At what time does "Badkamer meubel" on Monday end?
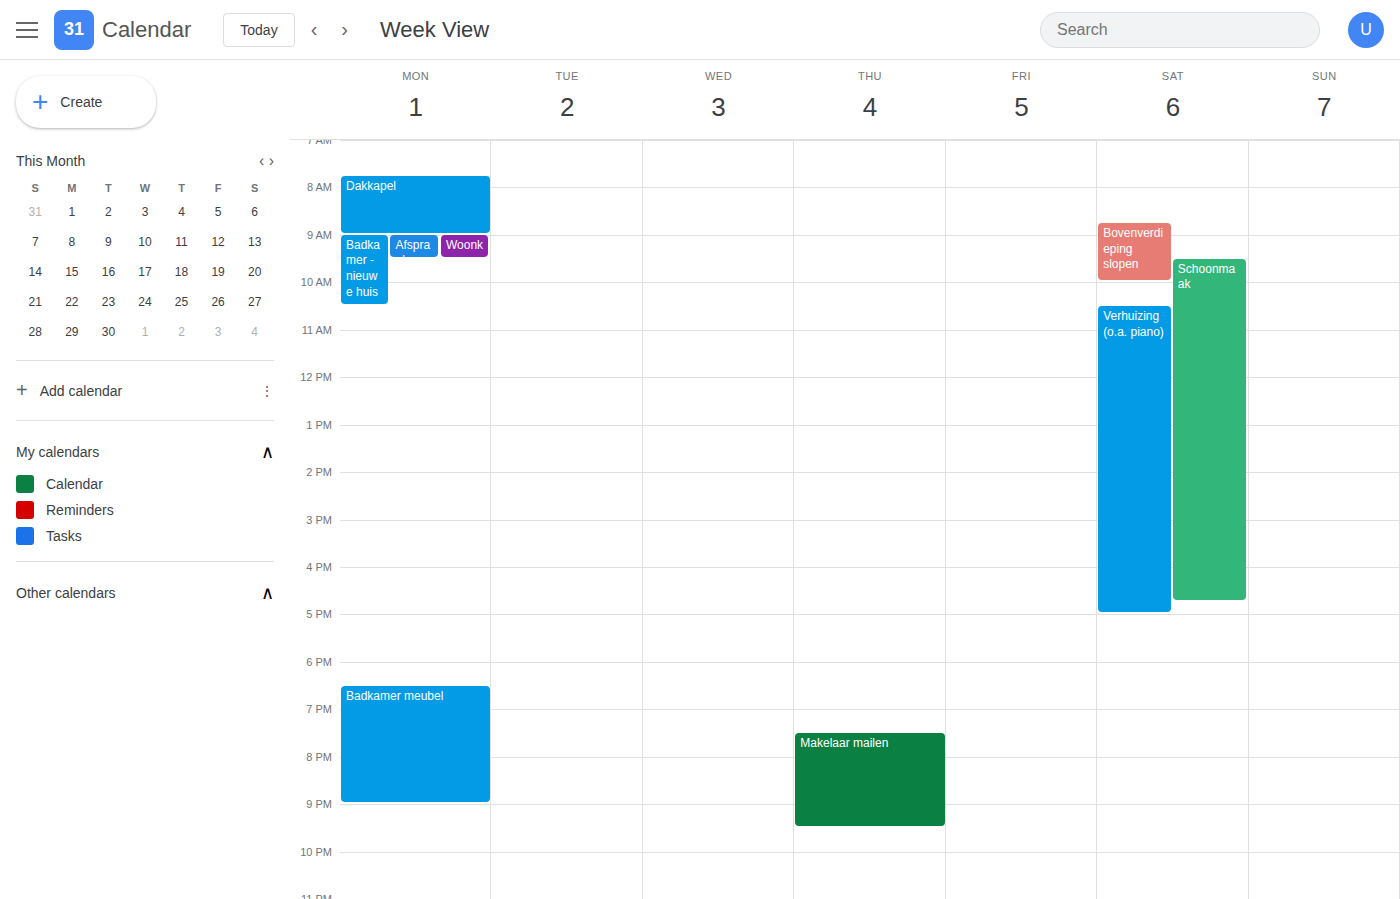
21:00